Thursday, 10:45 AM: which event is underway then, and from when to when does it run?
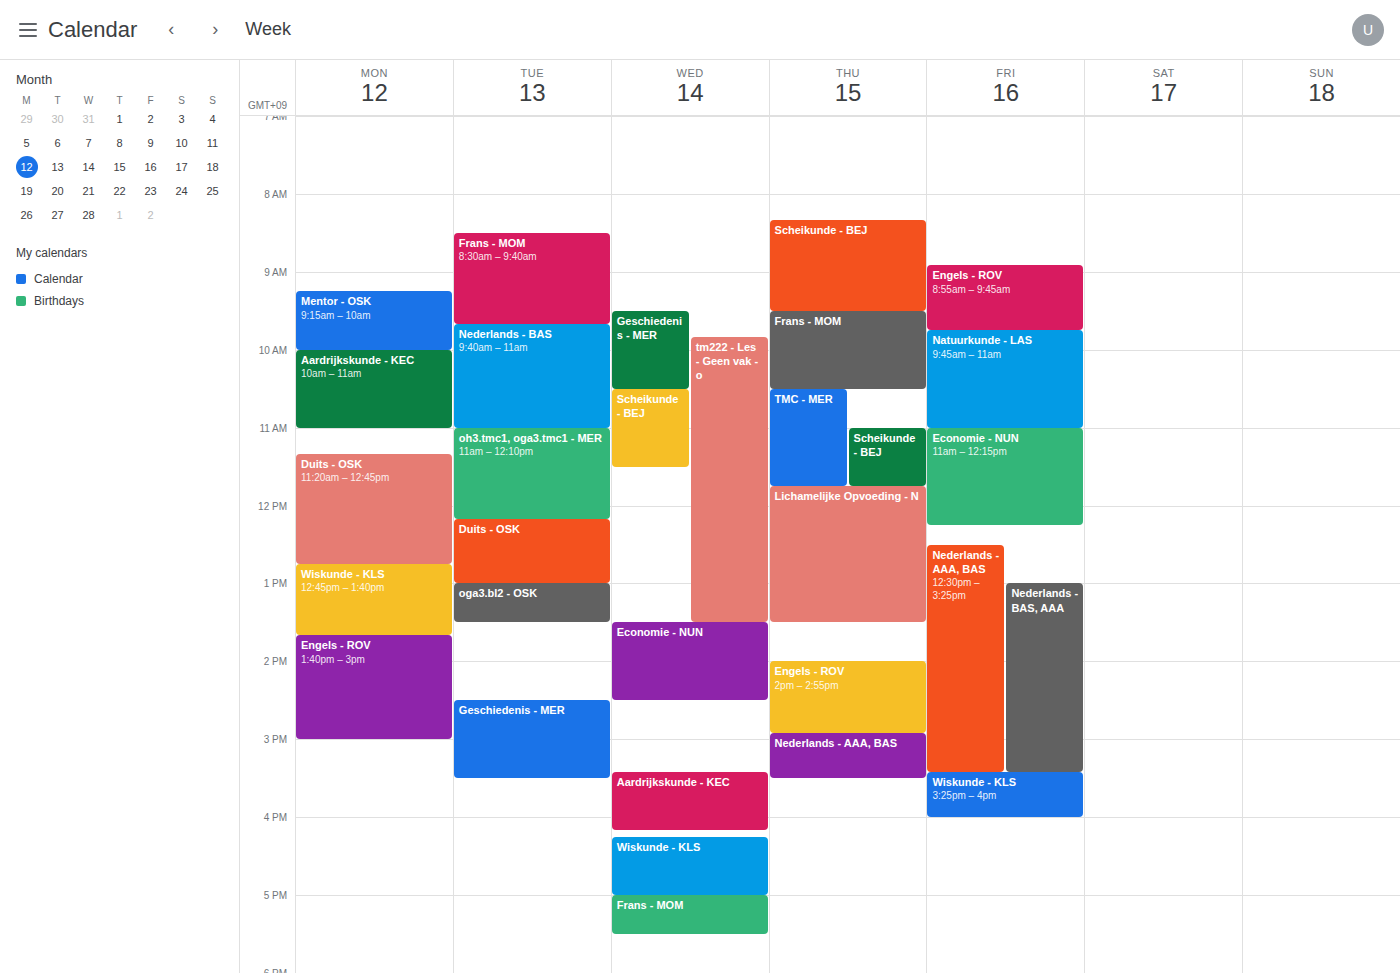
"TMC - MER", 10:30 AM to 11:45 AM